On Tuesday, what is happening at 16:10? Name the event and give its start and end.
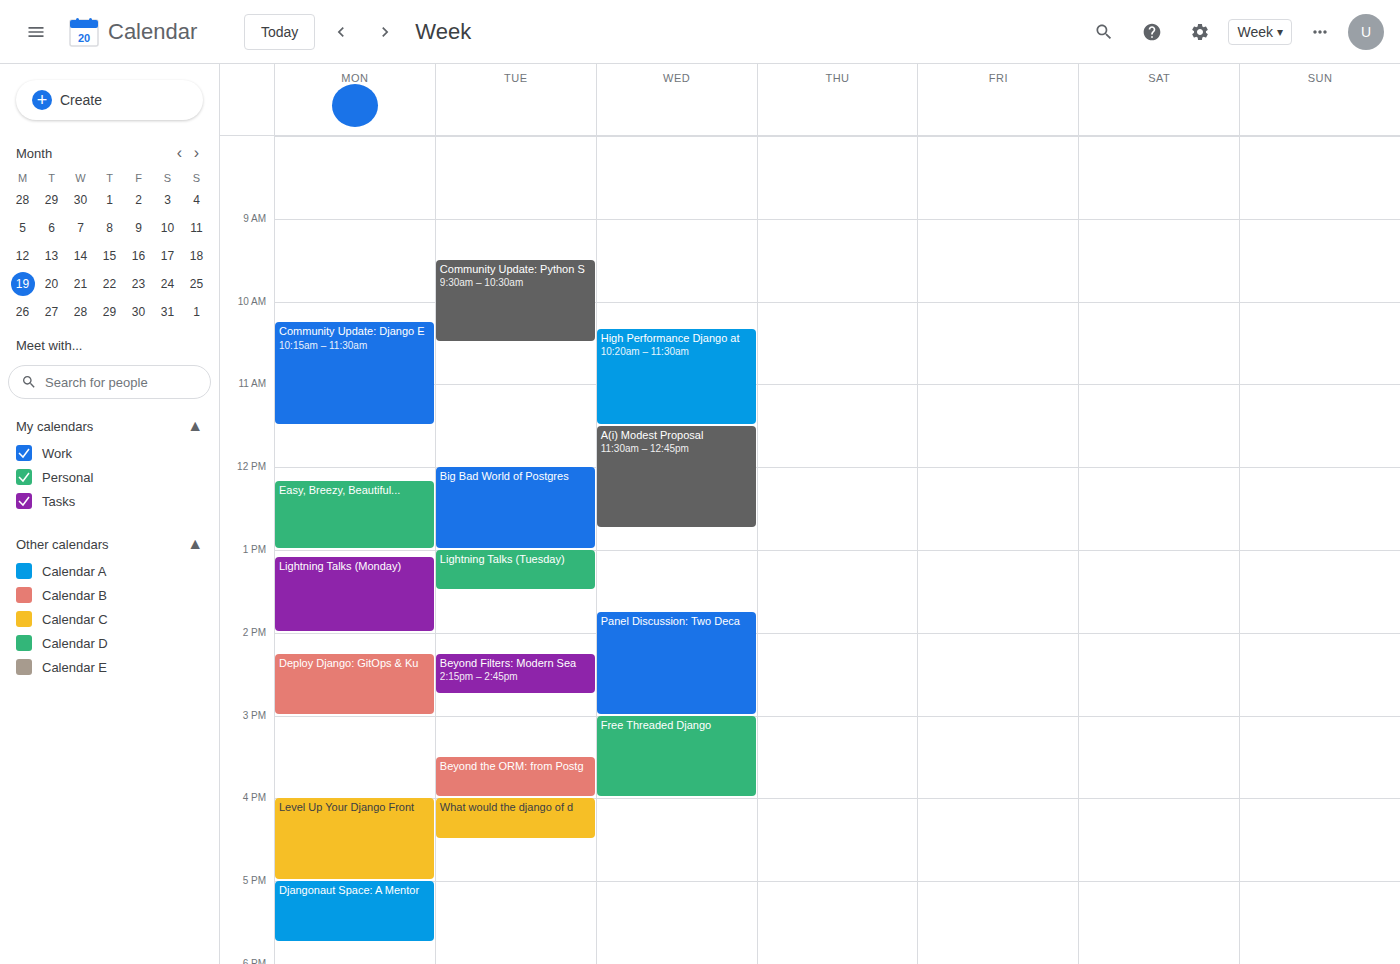
"What would the django of d", 16:00 to 16:30